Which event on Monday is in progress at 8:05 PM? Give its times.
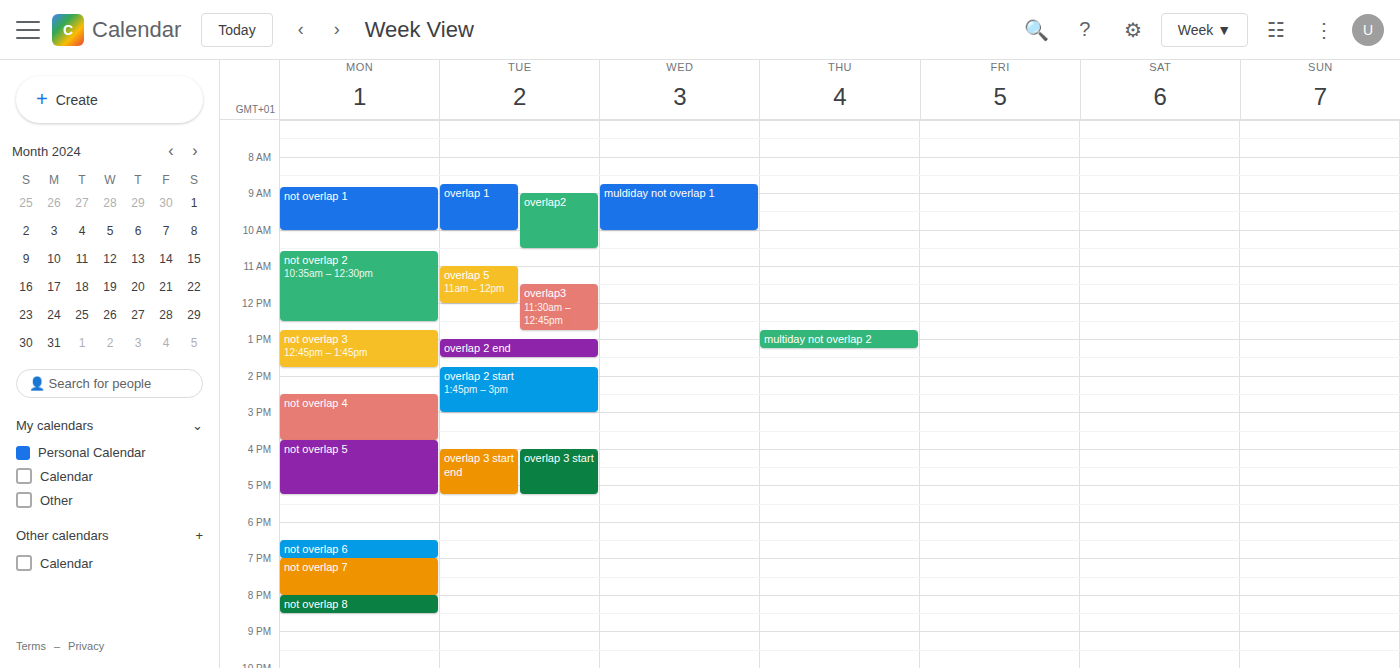
"not overlap 8", 8:00 PM to 8:30 PM